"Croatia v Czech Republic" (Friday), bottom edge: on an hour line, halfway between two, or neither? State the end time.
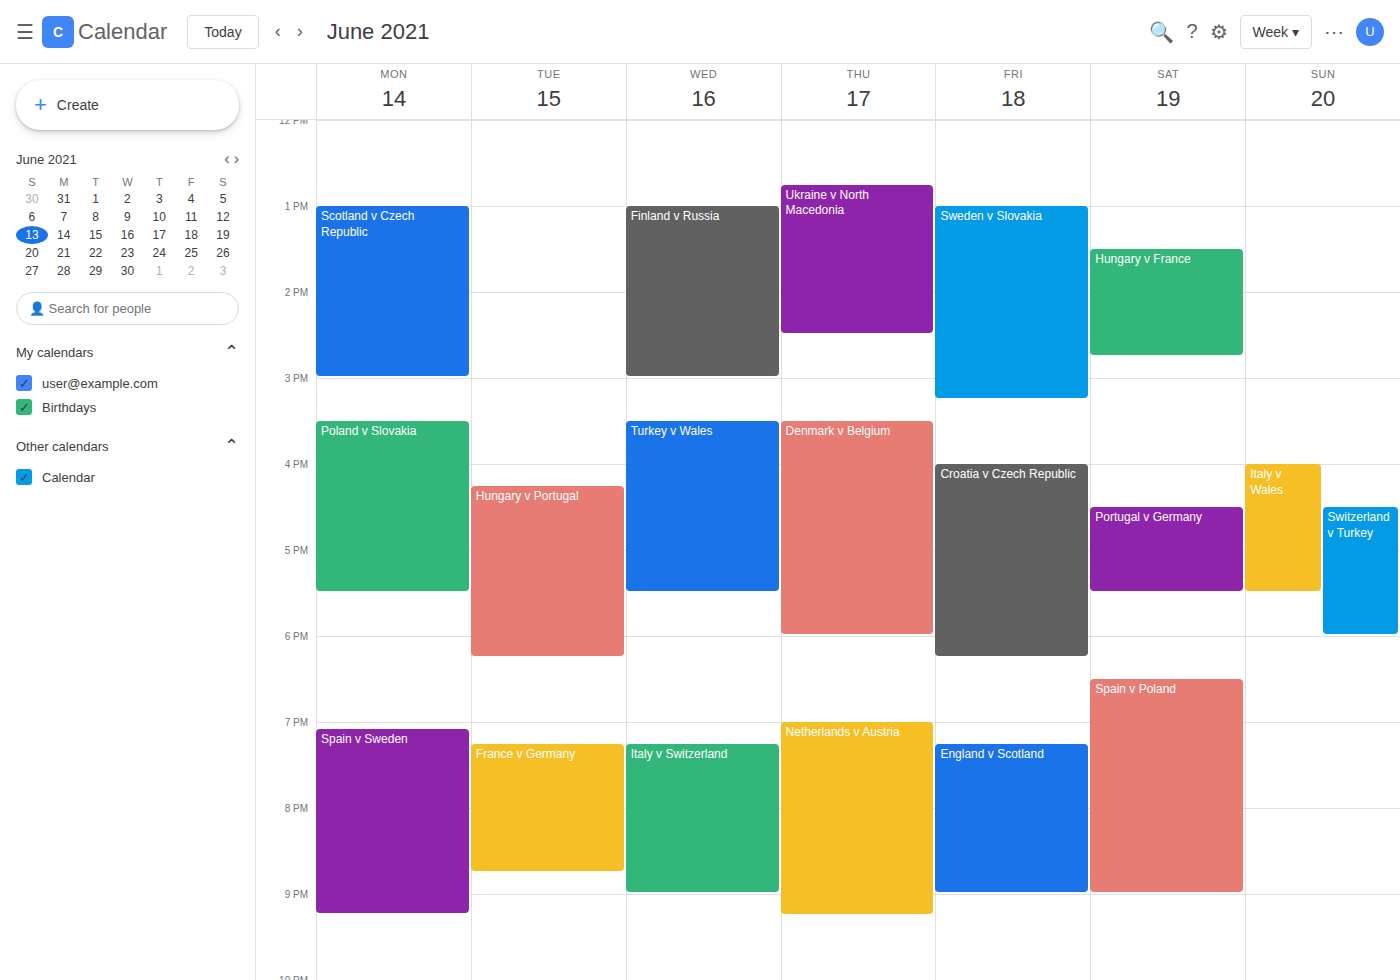
18:15 -- neither: a quarter of the way from the 18:00 line to the 19:00 line.